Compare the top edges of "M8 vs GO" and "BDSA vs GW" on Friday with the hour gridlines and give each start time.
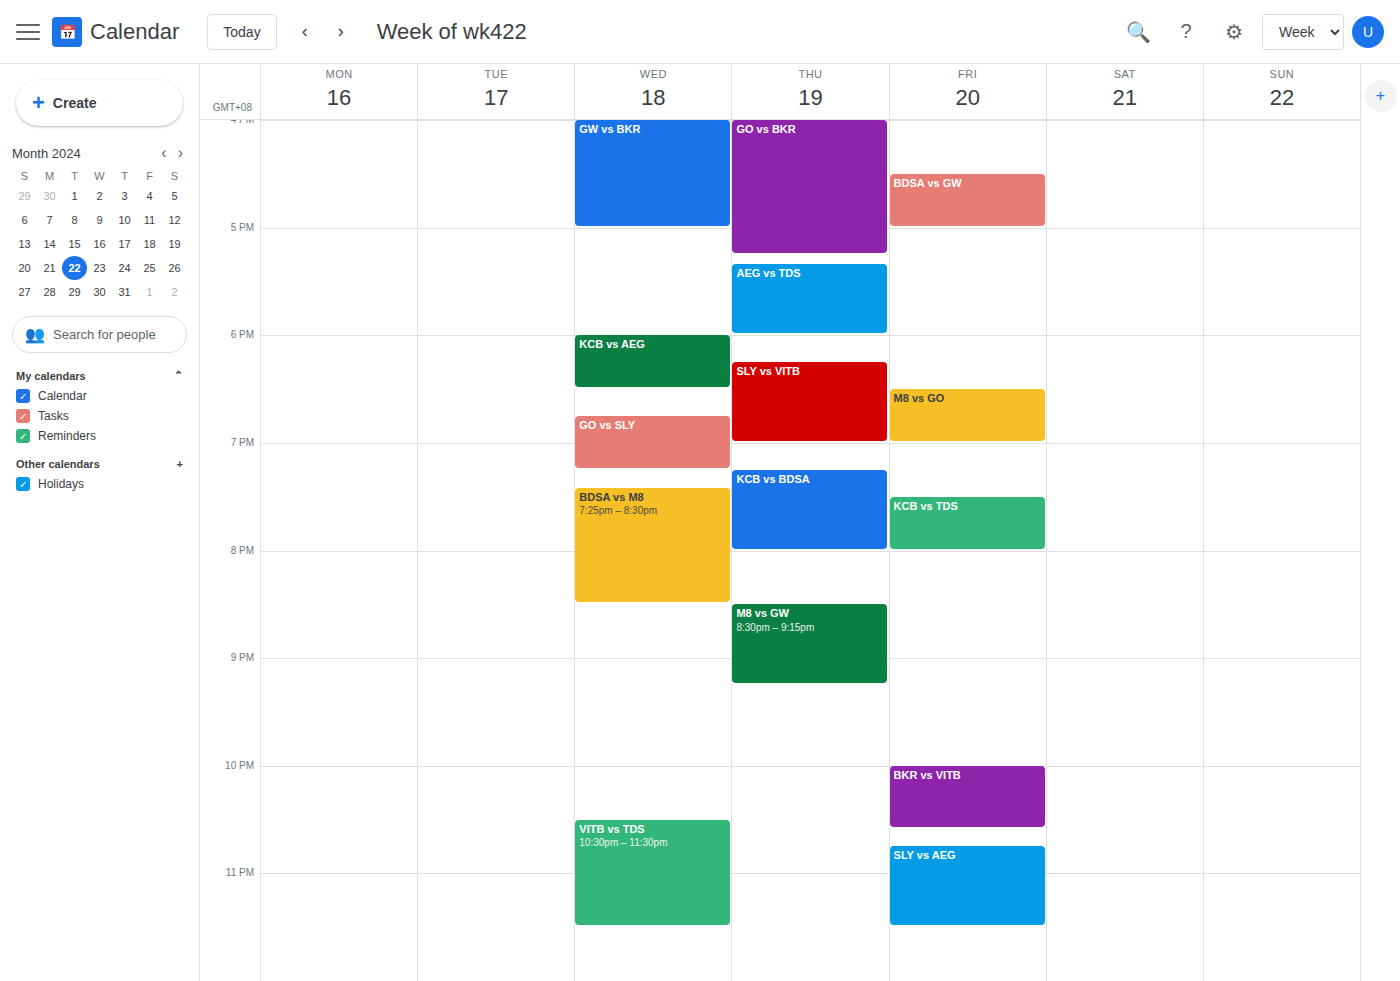
"M8 vs GO": 6:30 PM, halfway between the 6 PM and 7 PM lines. "BDSA vs GW": 4:30 PM, halfway between the 4 PM and 5 PM lines.